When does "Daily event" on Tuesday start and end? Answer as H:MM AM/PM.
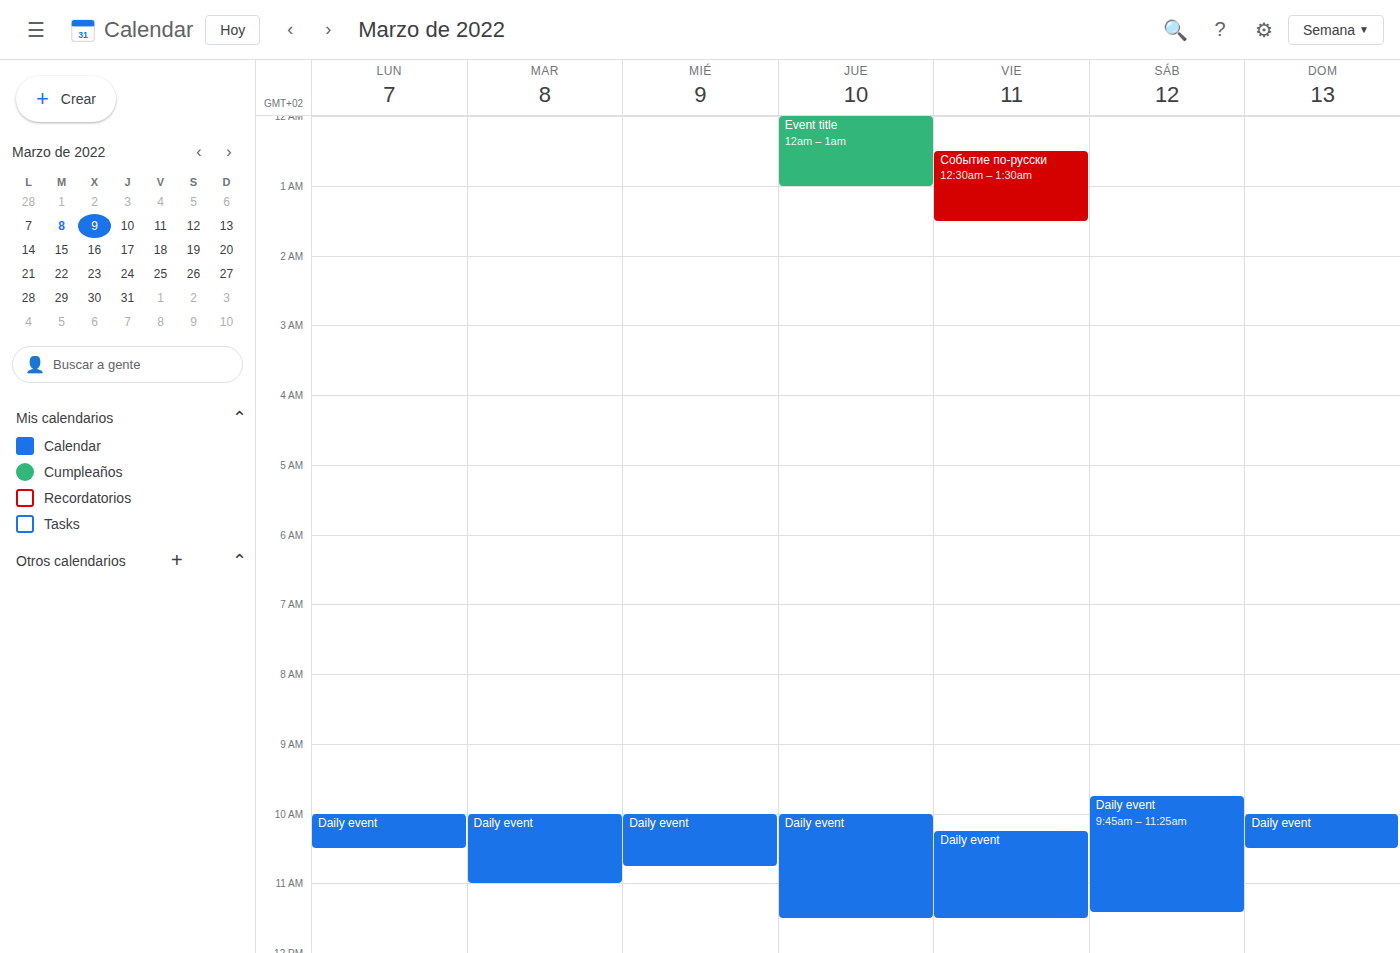
10:00 AM to 11:00 AM